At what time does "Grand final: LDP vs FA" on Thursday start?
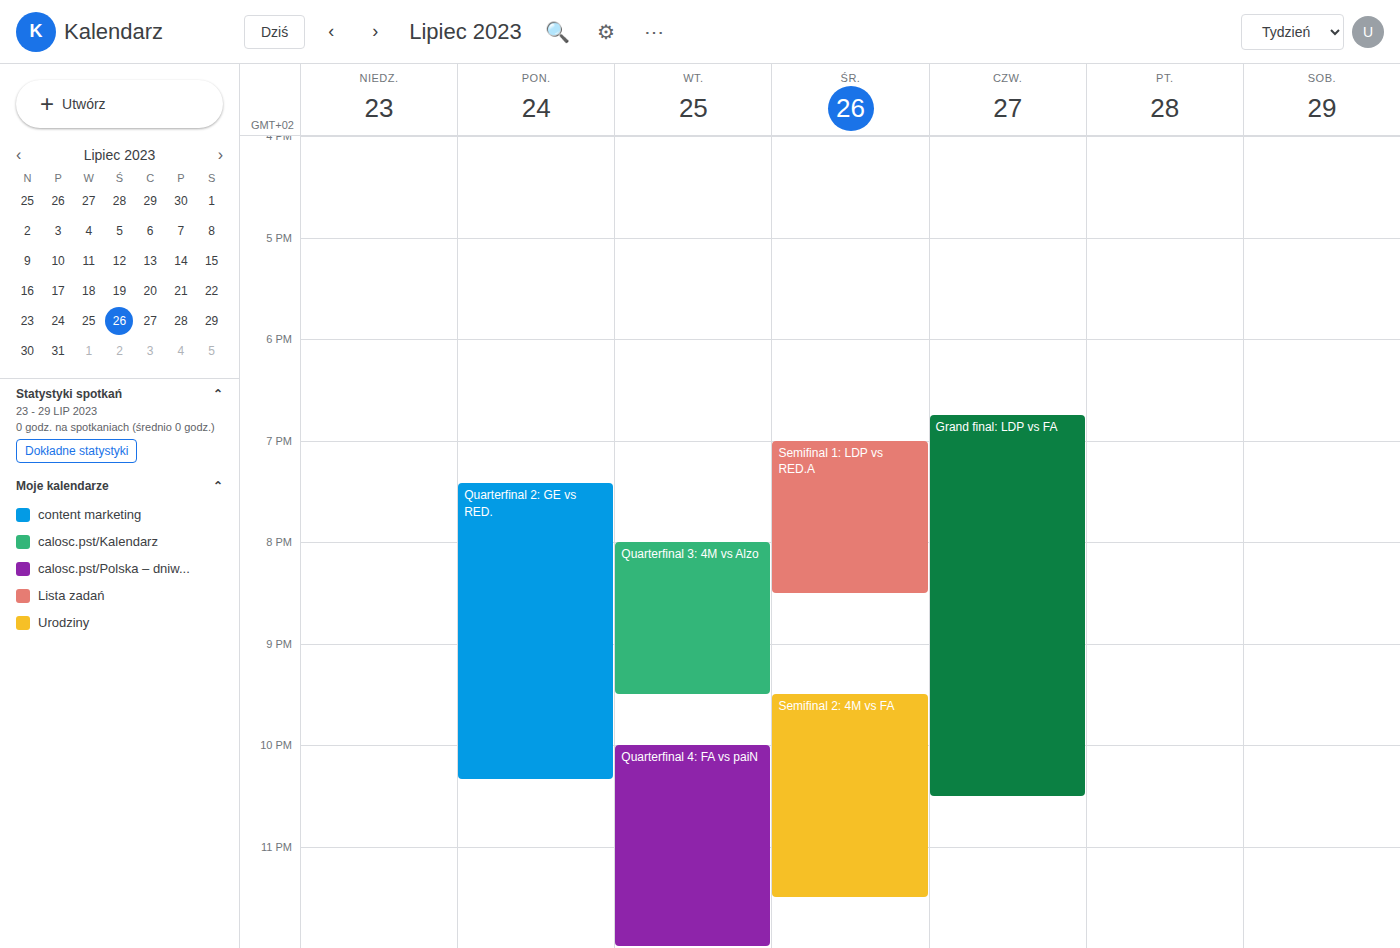
6:45 PM